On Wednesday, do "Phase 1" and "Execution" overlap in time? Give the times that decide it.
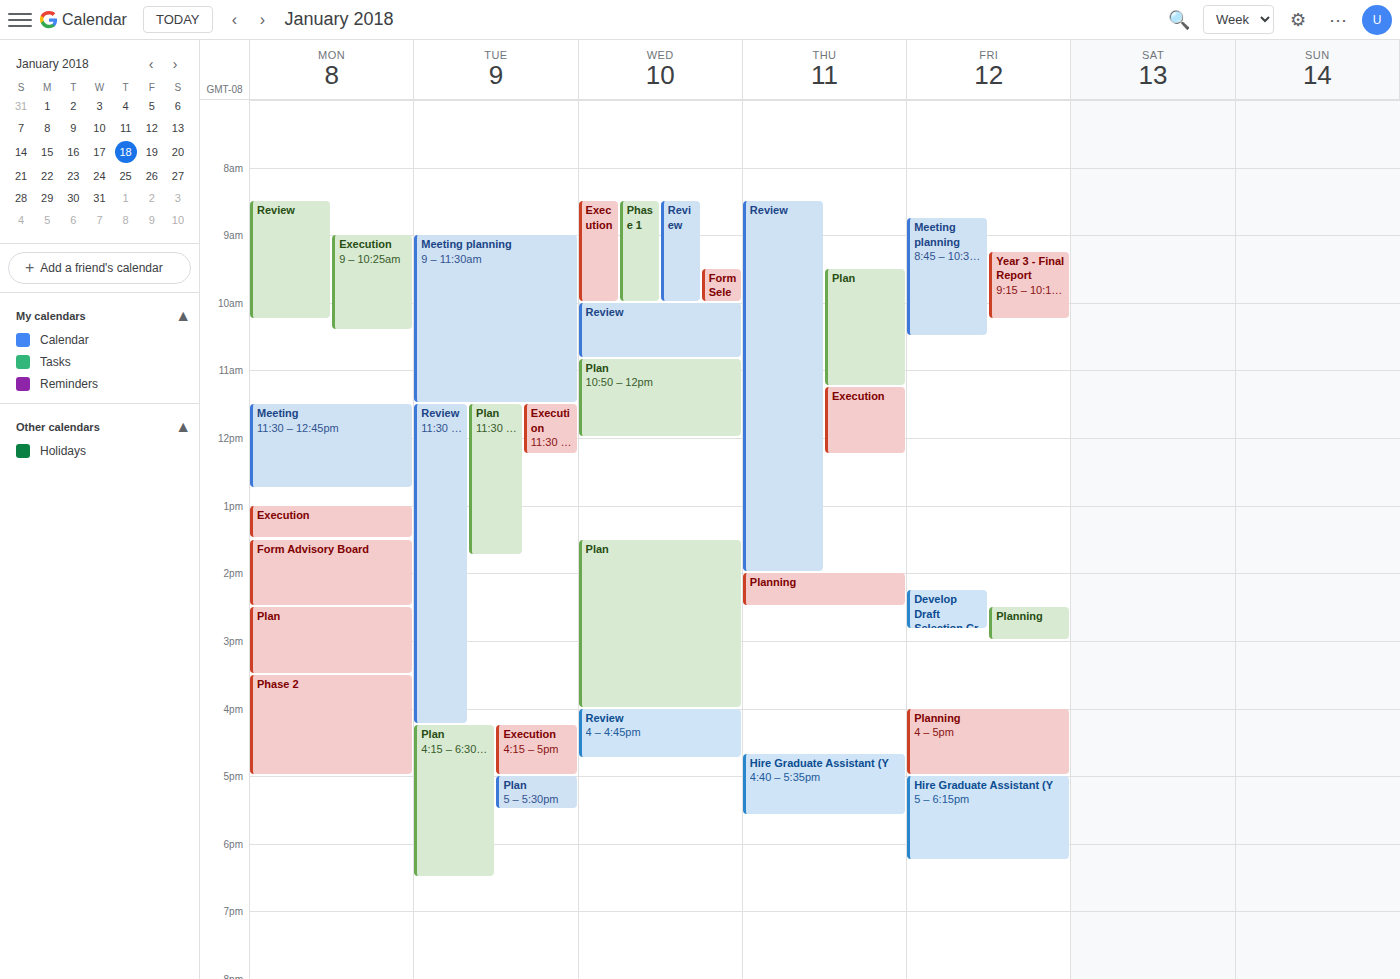
"Execution" runs 8:30 AM to 10:00 AM, inside "Phase 1" -- they overlap.